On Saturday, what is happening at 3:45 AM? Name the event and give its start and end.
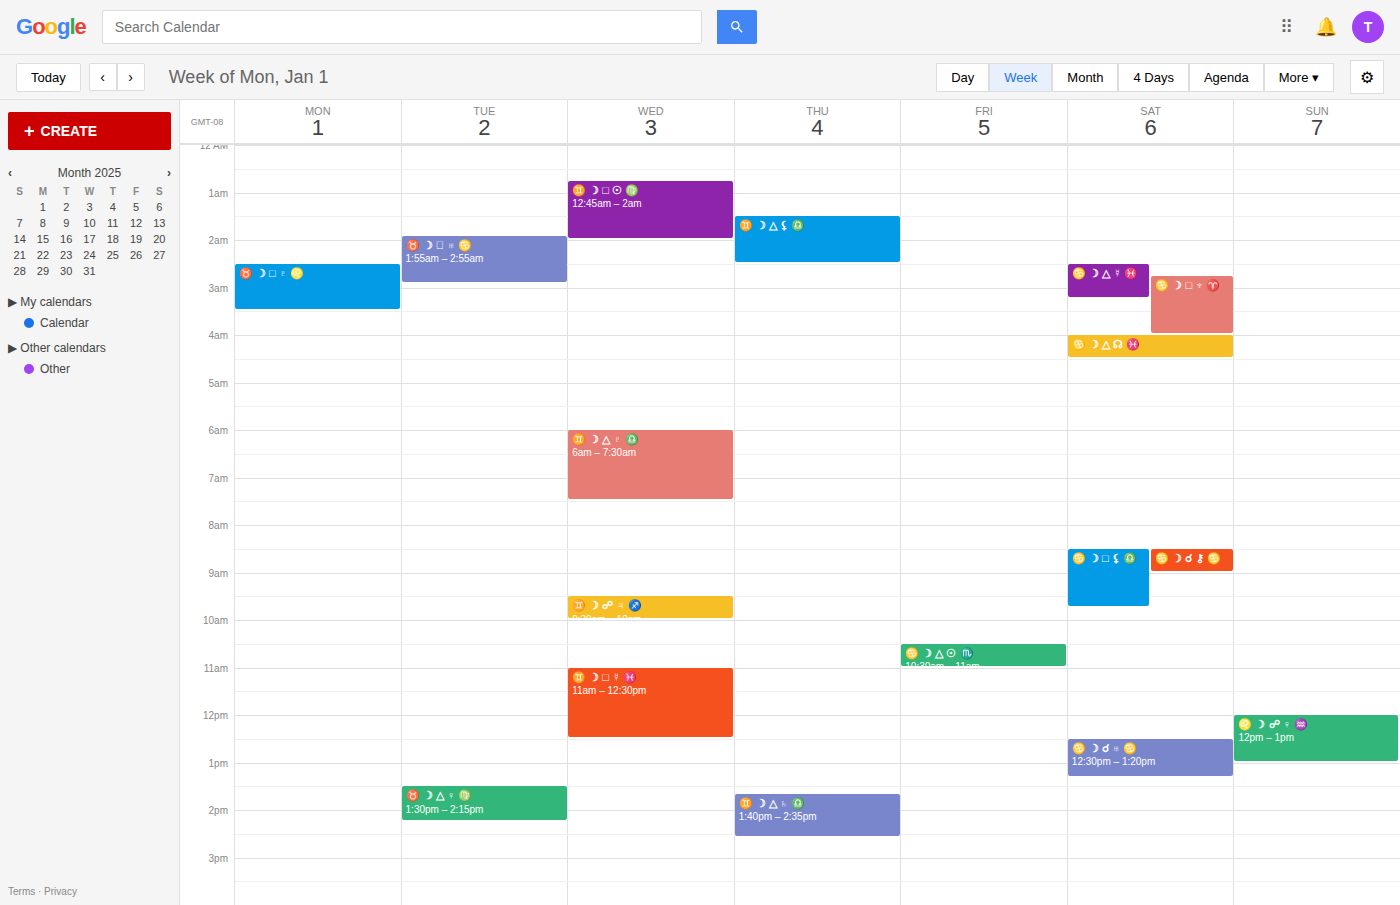
"♋️ ☽ □ ♆ ♈️", 2:45 AM to 4:00 AM